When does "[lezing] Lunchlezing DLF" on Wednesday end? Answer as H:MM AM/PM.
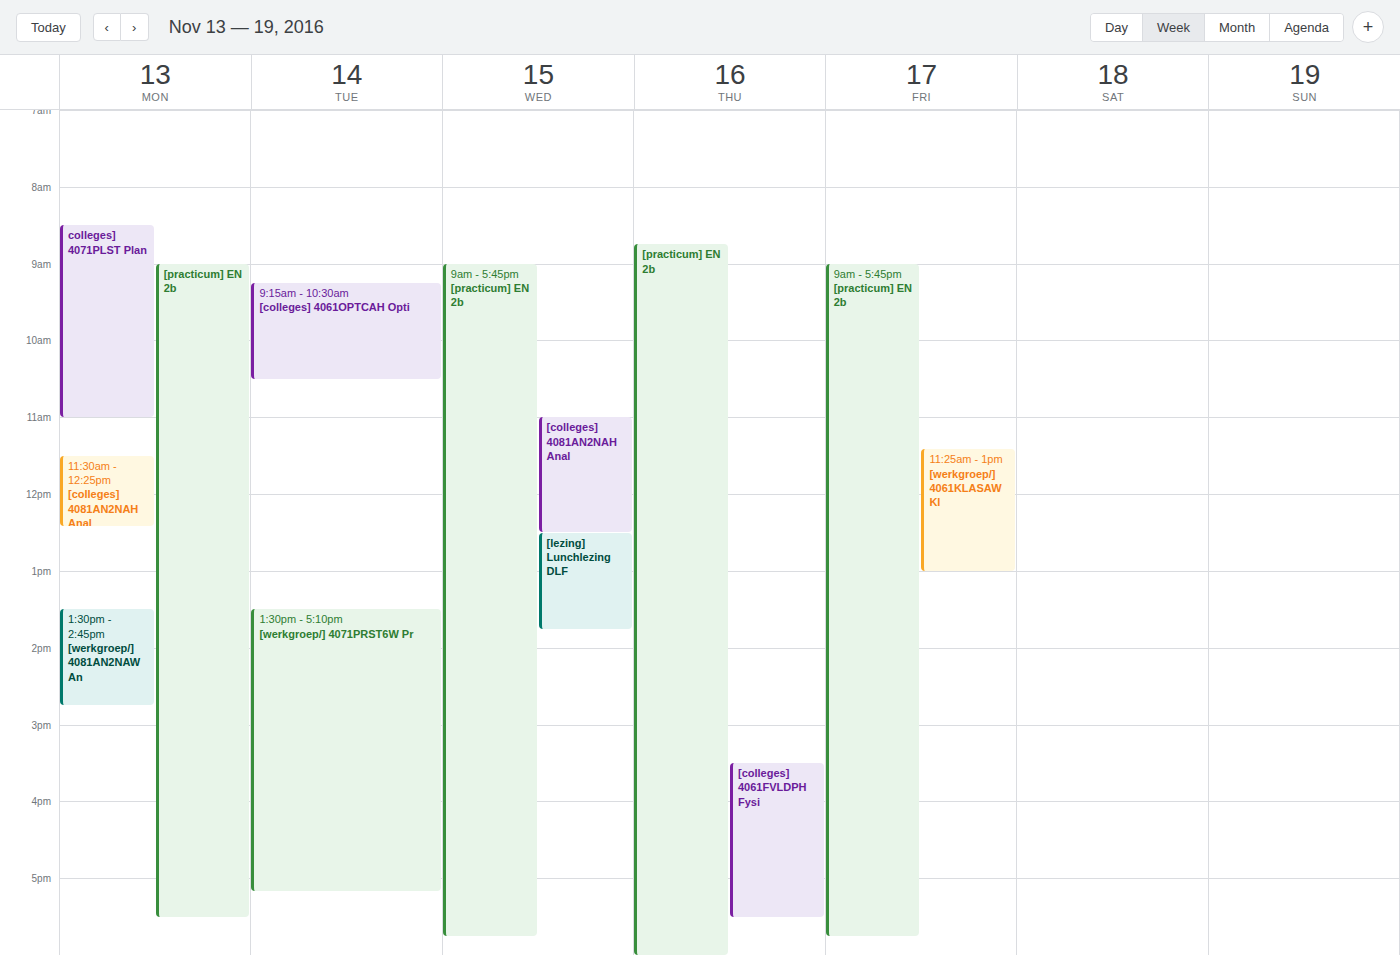
1:45 PM